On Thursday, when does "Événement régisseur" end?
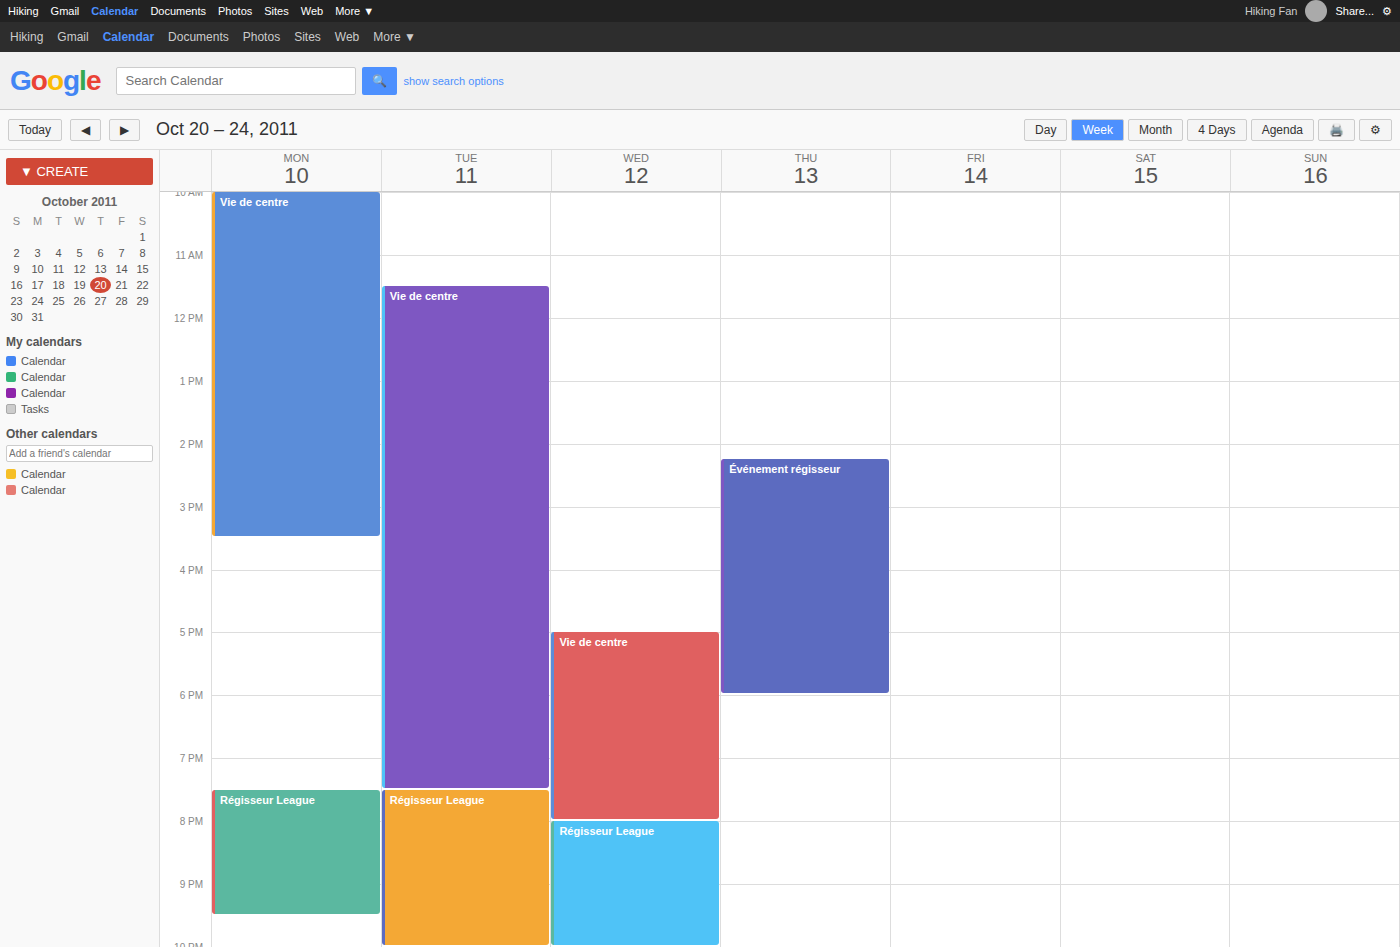
18:00